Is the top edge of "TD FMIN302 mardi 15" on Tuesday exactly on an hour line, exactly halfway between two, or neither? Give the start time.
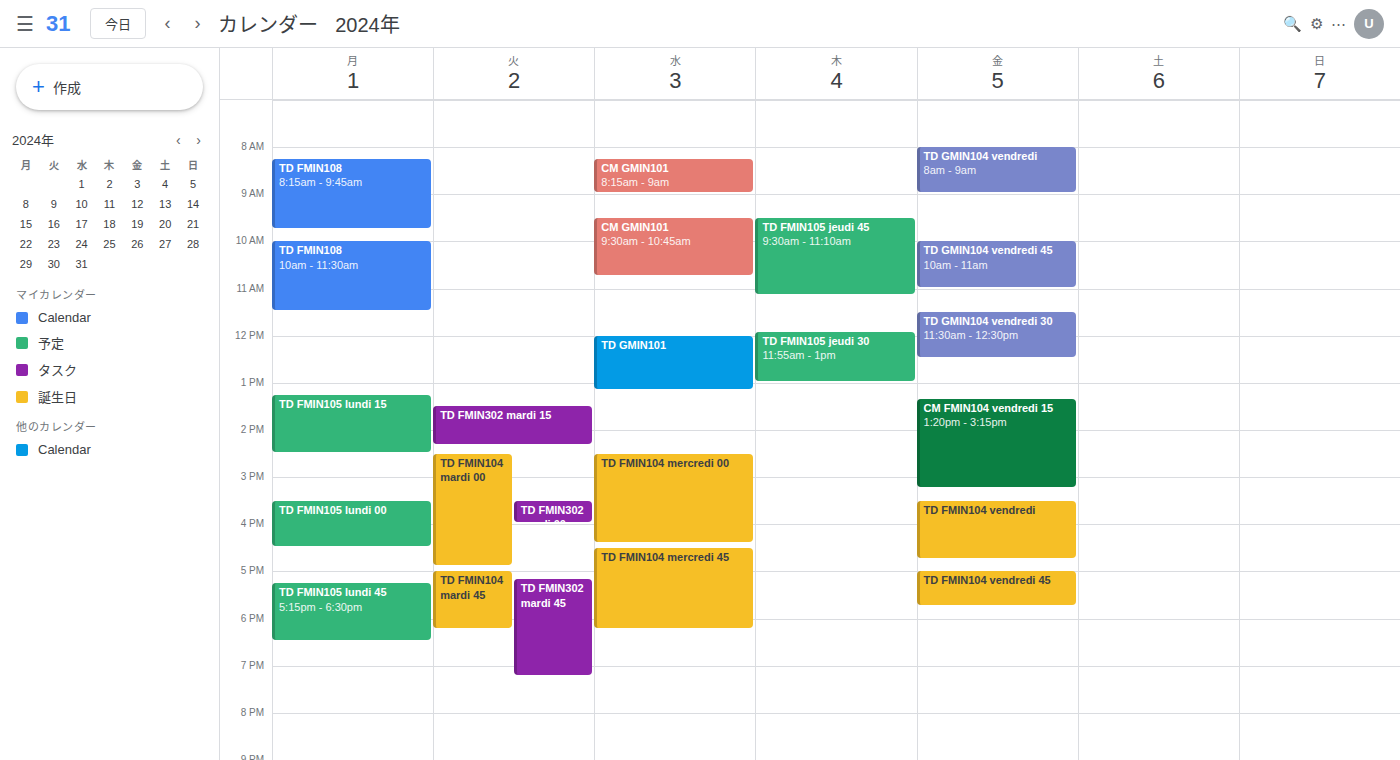
1:30 PM -- halfway between the 1 PM and 2 PM lines.